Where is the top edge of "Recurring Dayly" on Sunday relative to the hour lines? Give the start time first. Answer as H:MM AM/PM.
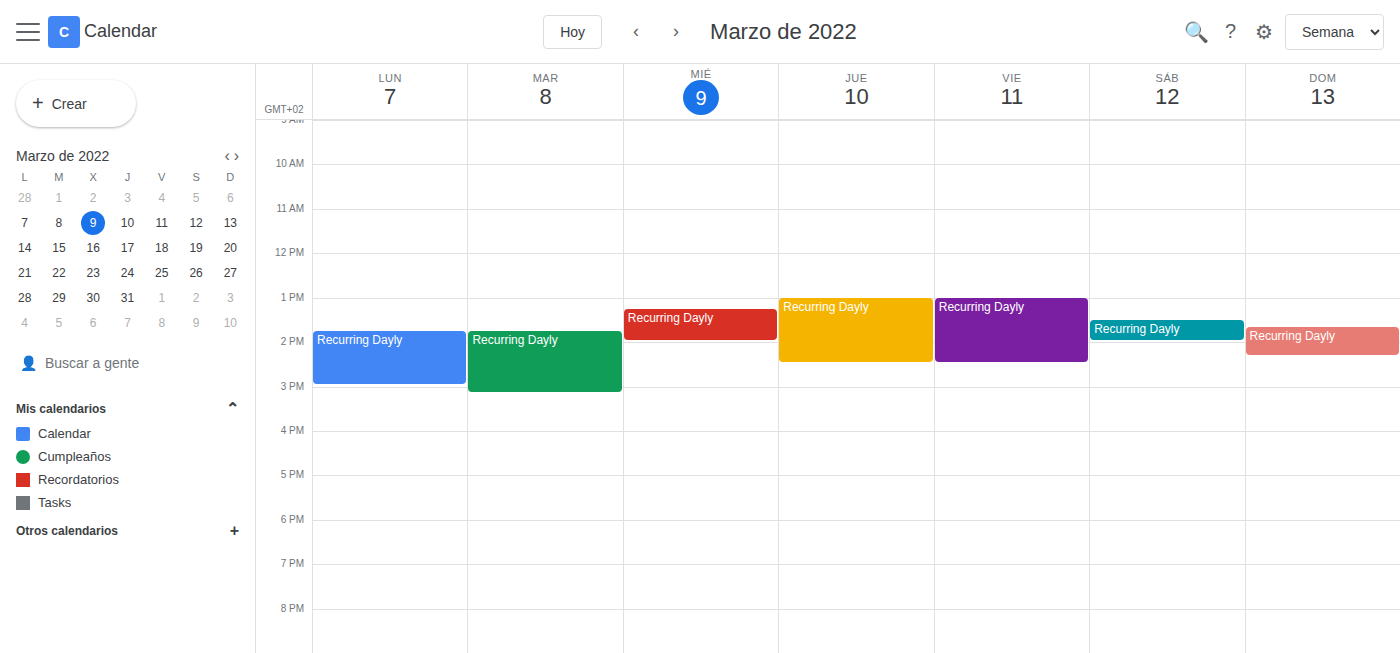
1:40 PM -- neither: 40 minutes below the 1 PM line and 20 minutes above the 2 PM line.